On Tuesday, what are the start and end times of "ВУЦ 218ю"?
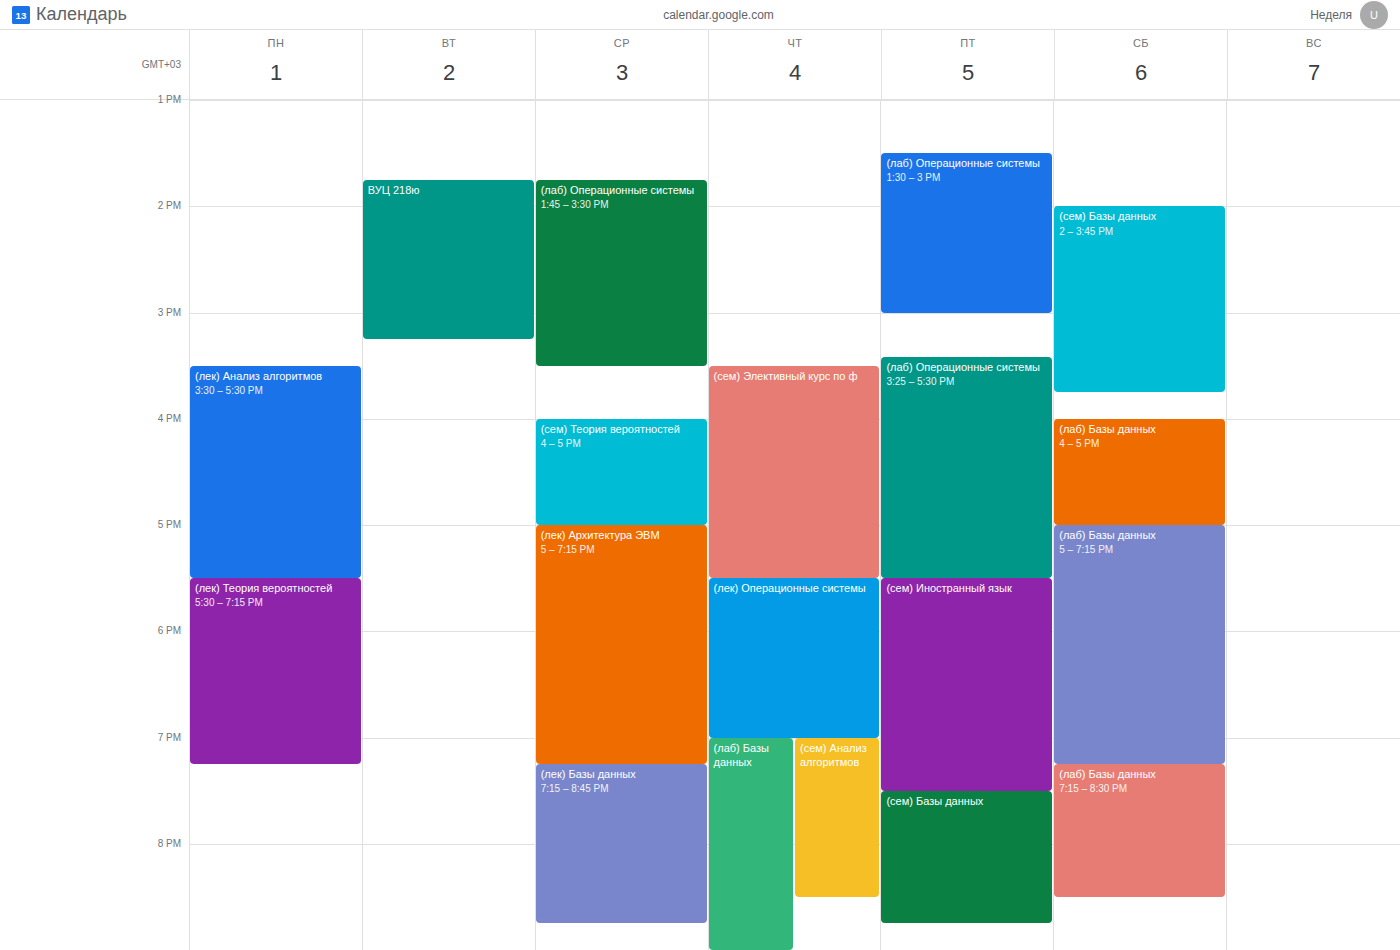
1:45 PM to 3:15 PM